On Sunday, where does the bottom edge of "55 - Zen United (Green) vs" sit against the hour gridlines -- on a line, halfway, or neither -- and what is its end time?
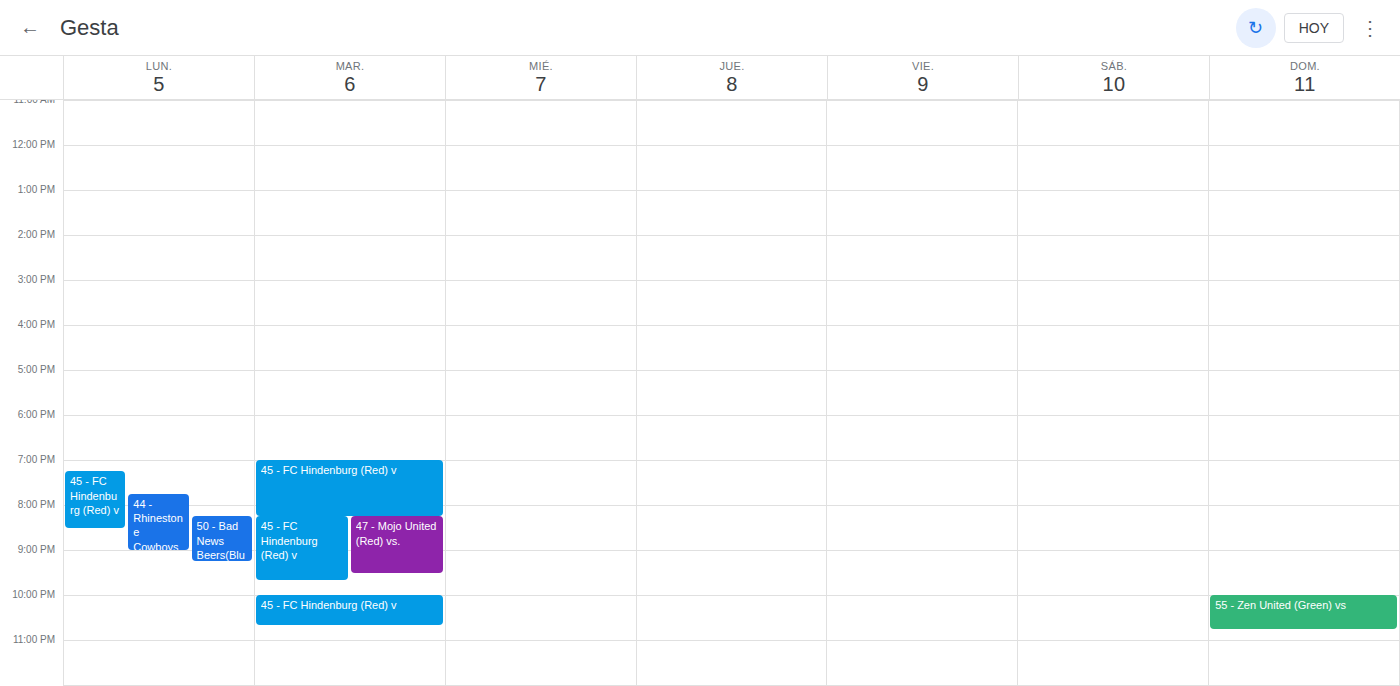
22:45 -- neither: three quarters of the way from the 22:00 line to the 23:00 line.